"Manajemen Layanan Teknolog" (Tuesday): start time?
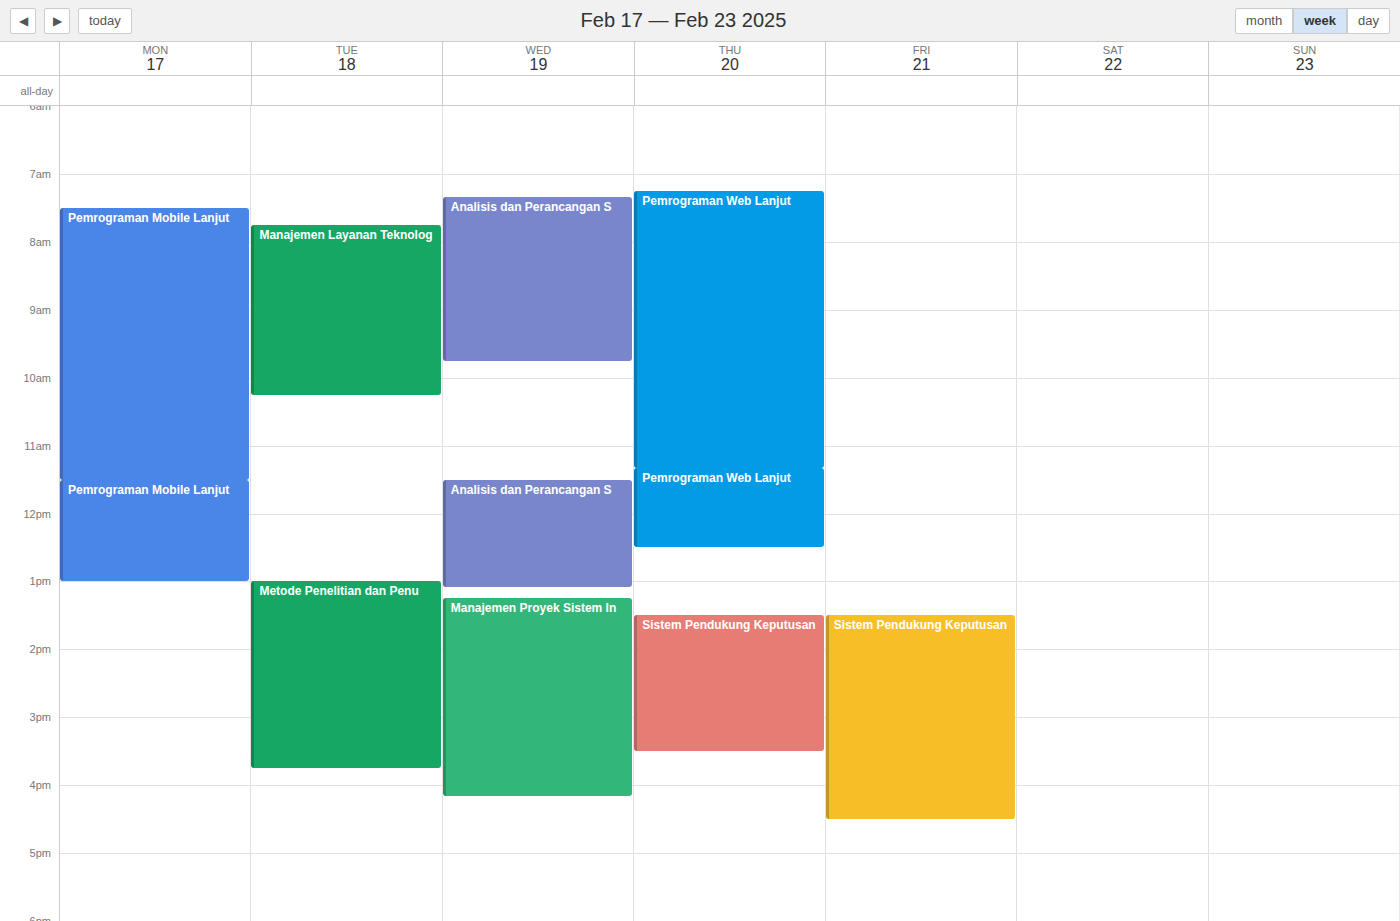
7:45 AM